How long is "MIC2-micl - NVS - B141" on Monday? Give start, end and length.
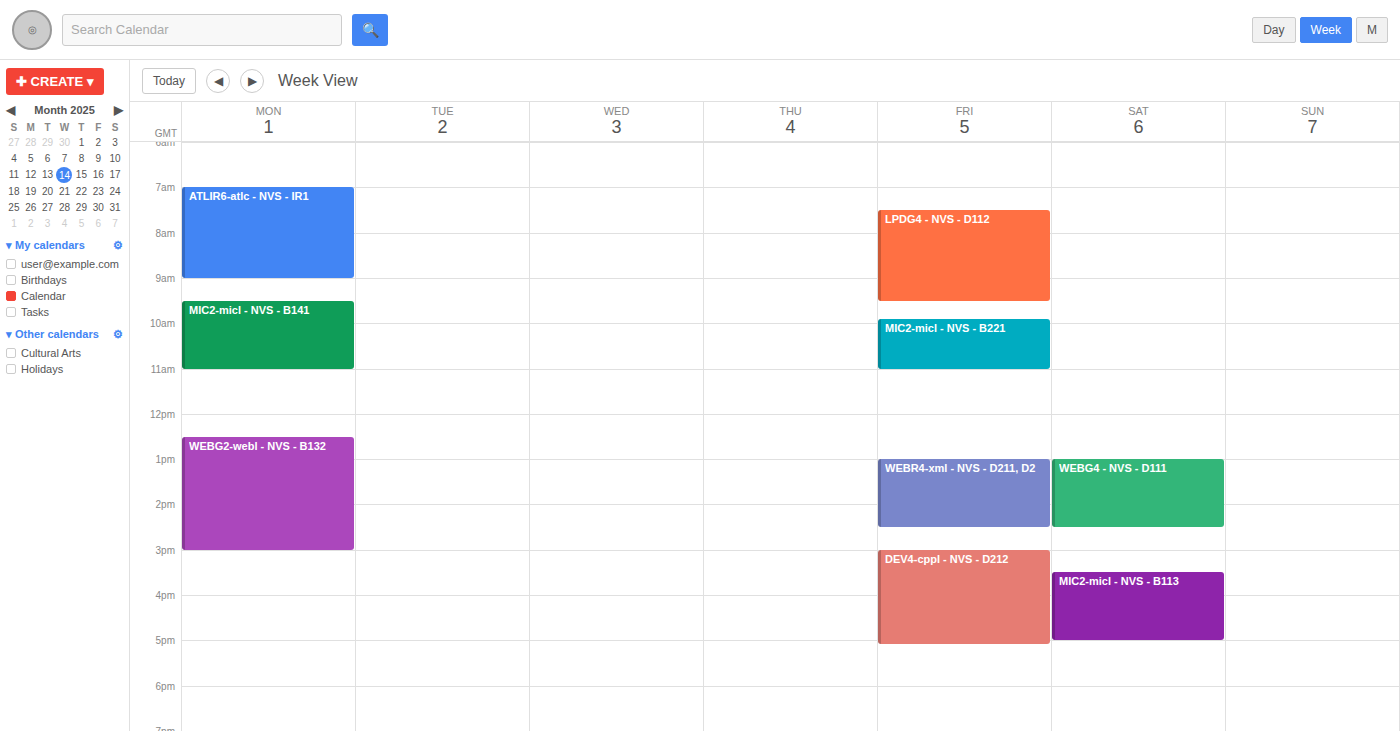
9:30 AM to 11:00 AM, 1 hour 30 minutes